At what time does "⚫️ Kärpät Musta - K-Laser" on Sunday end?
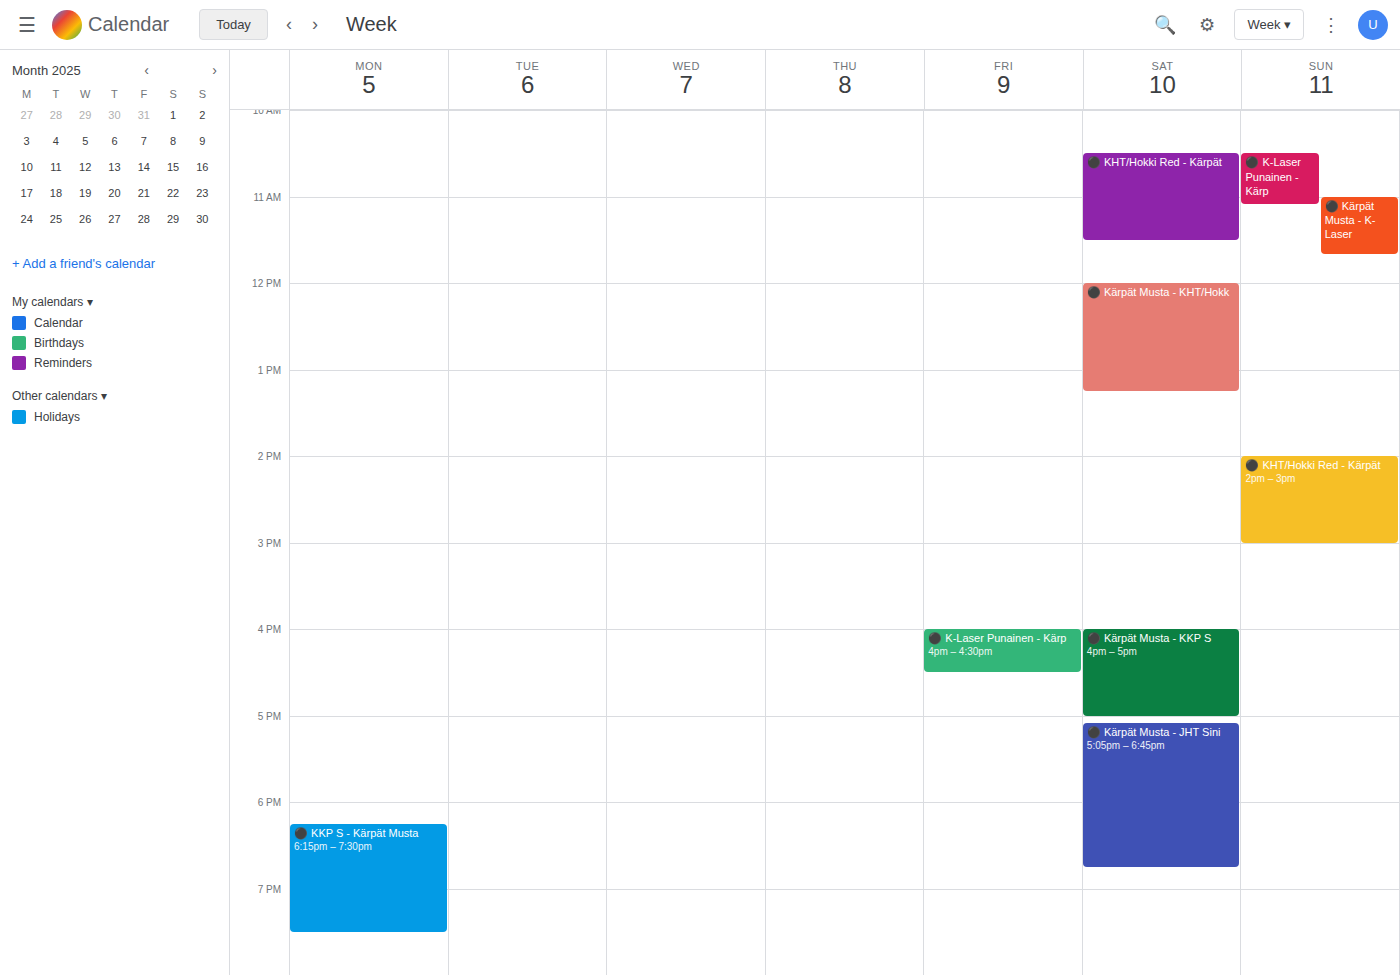
11:40 AM